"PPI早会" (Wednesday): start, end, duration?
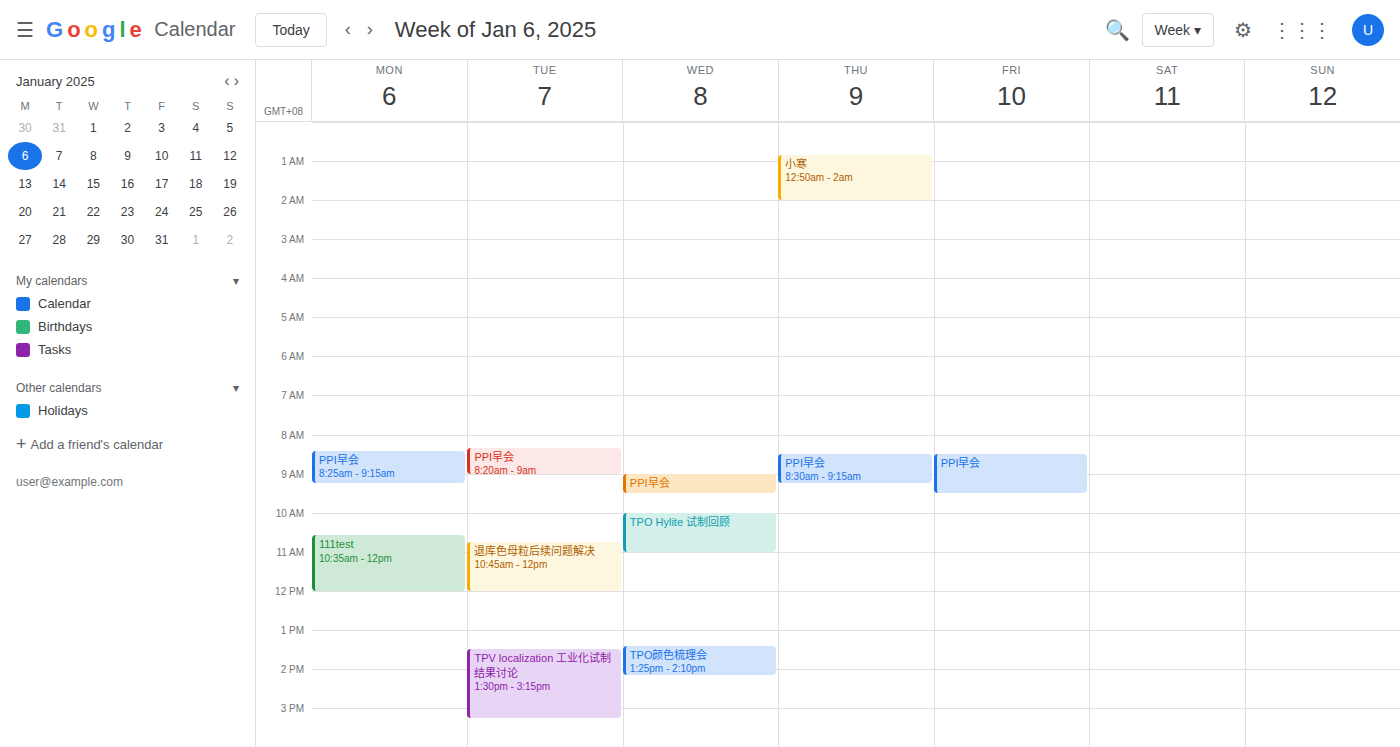
9:00 AM to 9:30 AM, 30 minutes